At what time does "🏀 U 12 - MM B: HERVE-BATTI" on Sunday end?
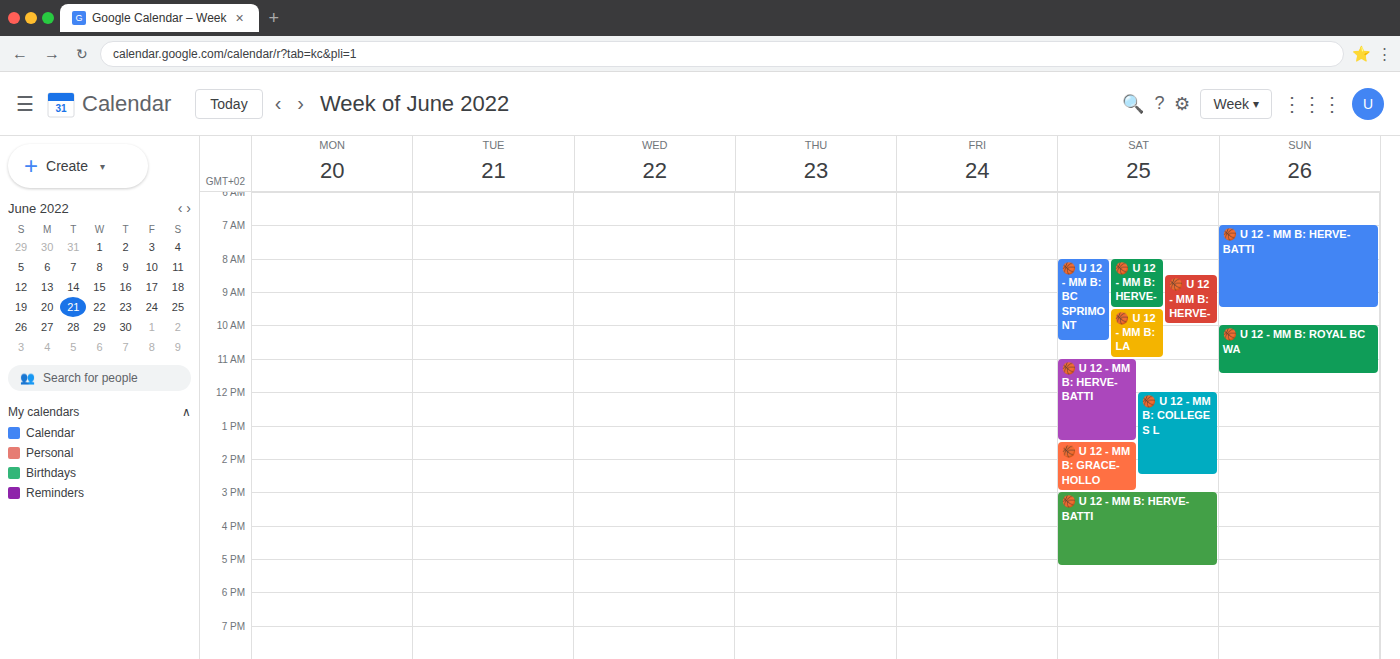
09:30